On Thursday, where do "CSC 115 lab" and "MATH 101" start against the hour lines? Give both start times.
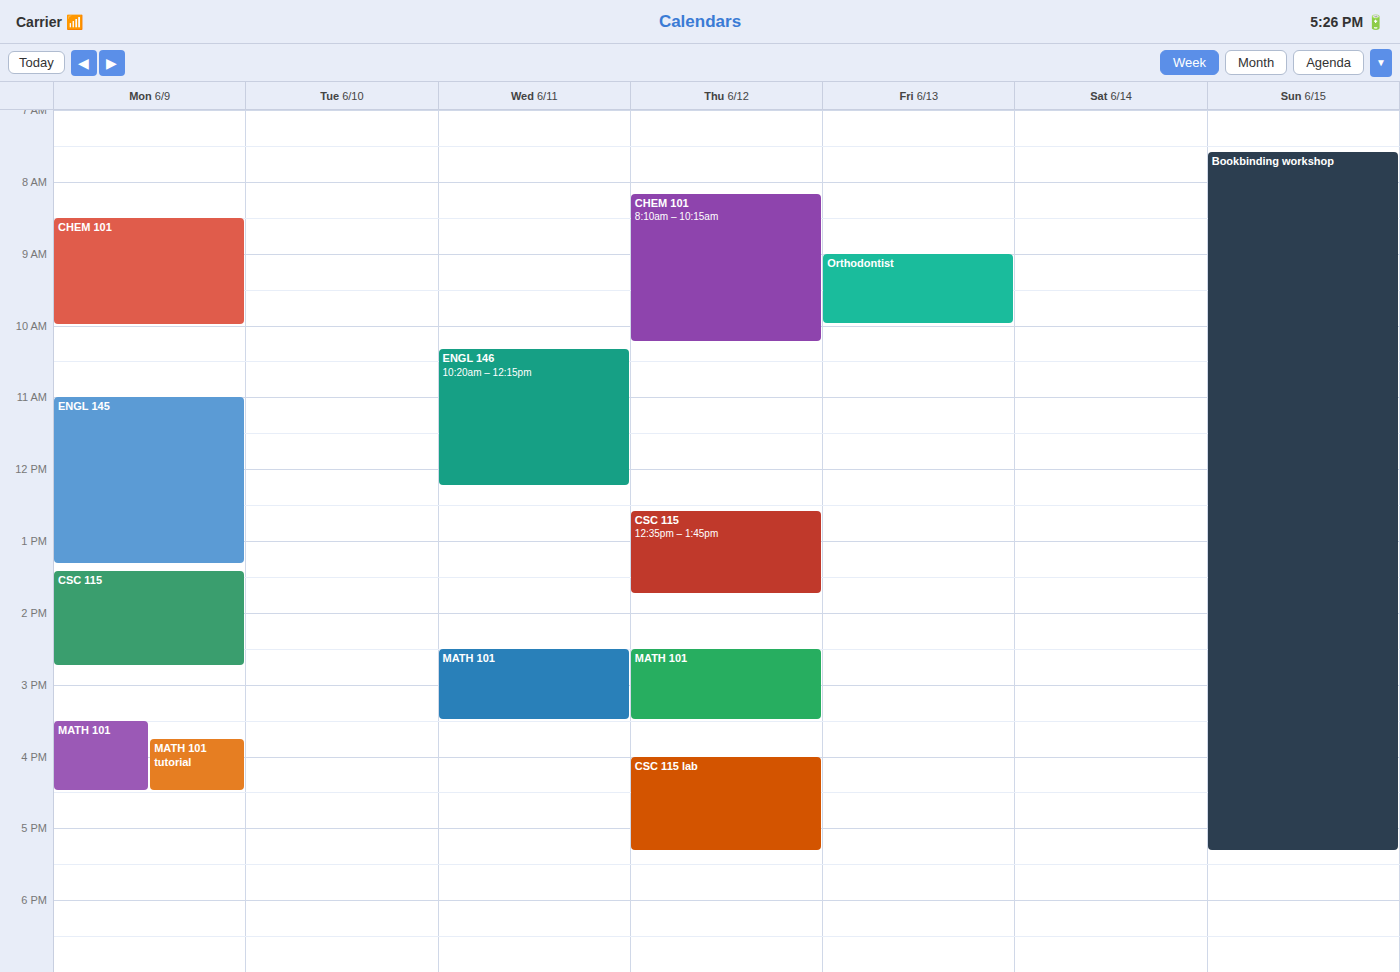
"CSC 115 lab": 4:00 PM, exactly on the 4 PM line. "MATH 101": 2:30 PM, halfway between the 2 PM and 3 PM lines.